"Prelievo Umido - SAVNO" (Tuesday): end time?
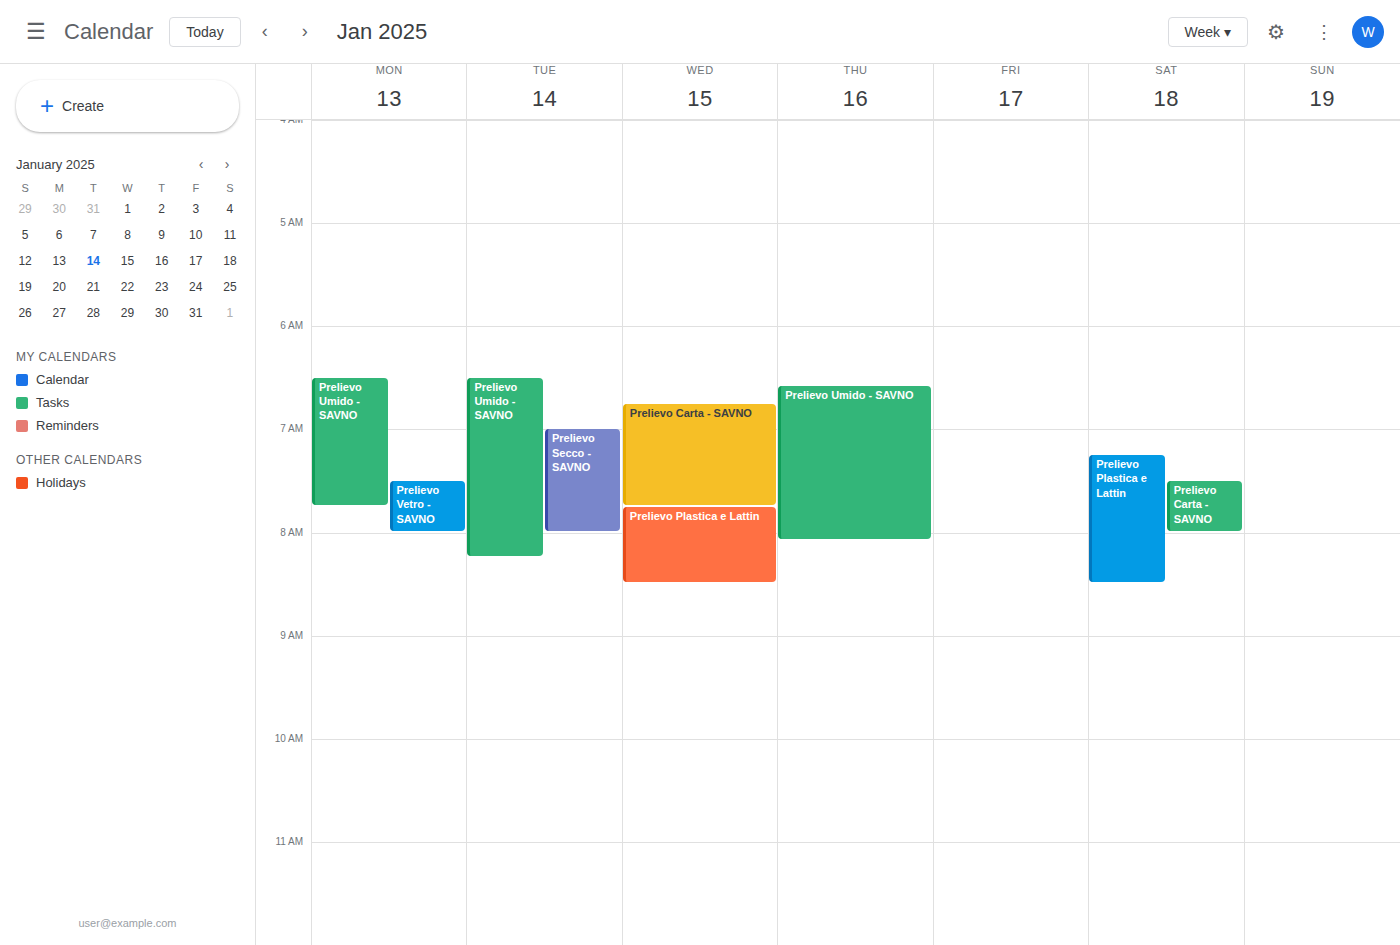
08:15